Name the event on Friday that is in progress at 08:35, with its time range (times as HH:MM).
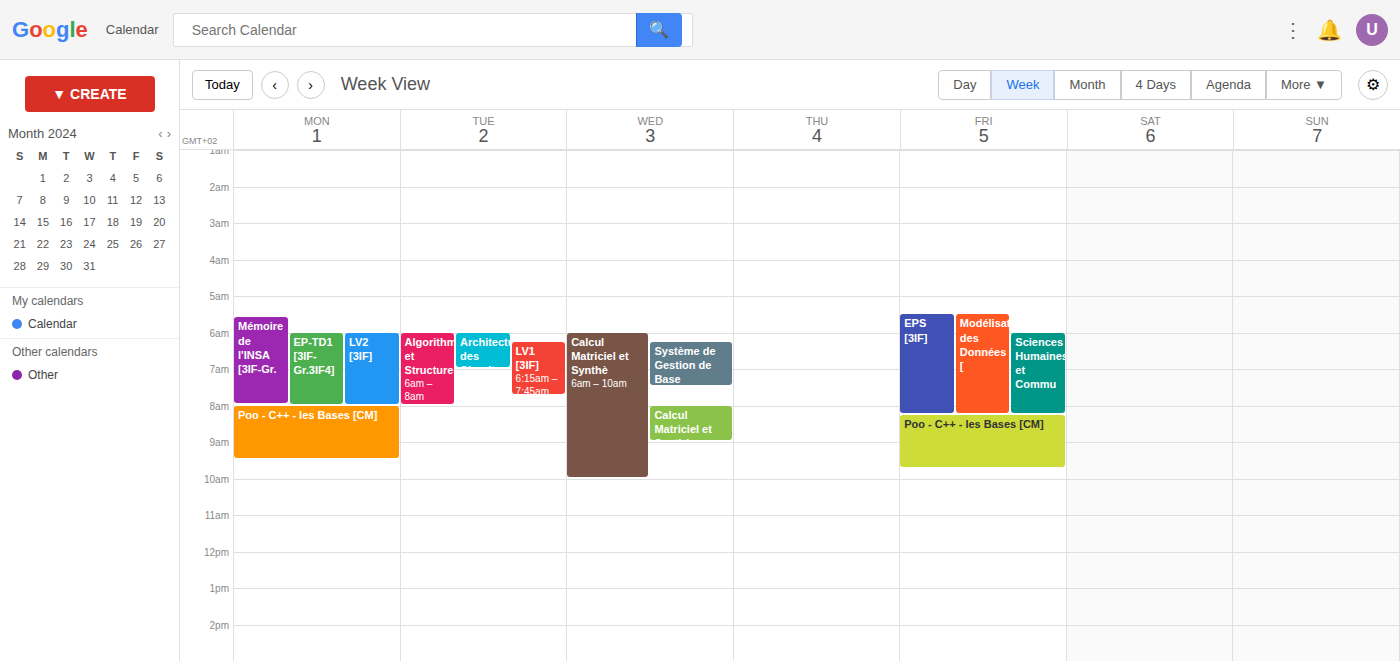
"Poo - C++ - les Bases [CM]", 08:15 to 09:45